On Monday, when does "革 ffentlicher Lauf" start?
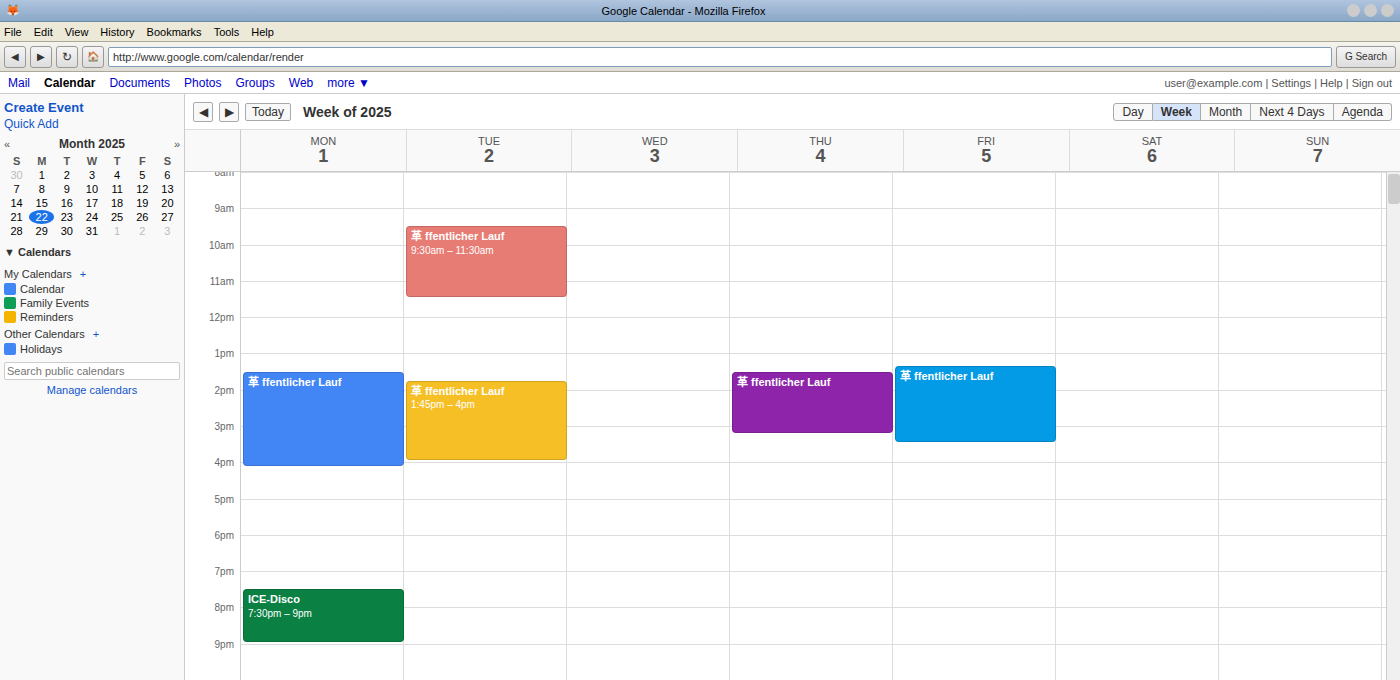
1:30 PM